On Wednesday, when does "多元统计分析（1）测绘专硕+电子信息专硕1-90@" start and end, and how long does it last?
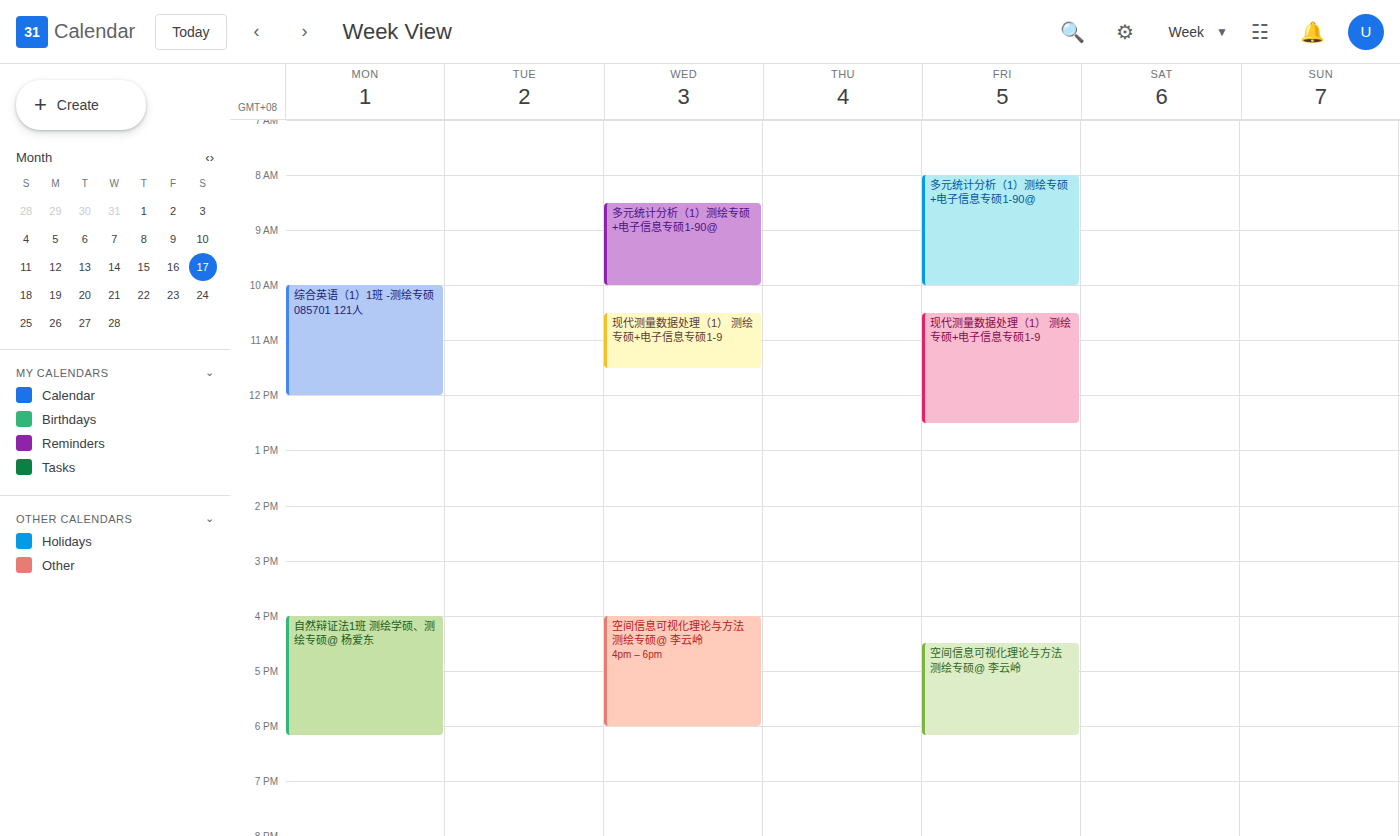
8:30 AM to 10:00 AM, 1 hour 30 minutes